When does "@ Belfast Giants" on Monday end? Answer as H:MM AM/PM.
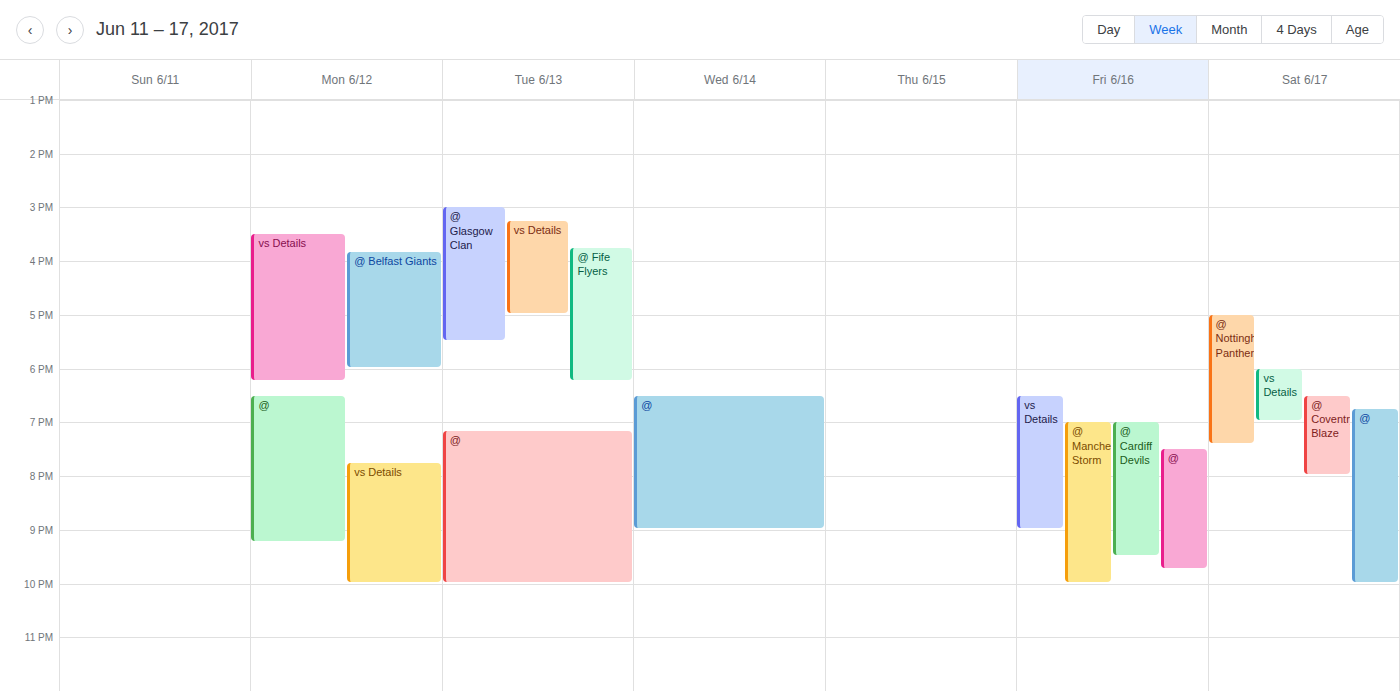
6:00 PM